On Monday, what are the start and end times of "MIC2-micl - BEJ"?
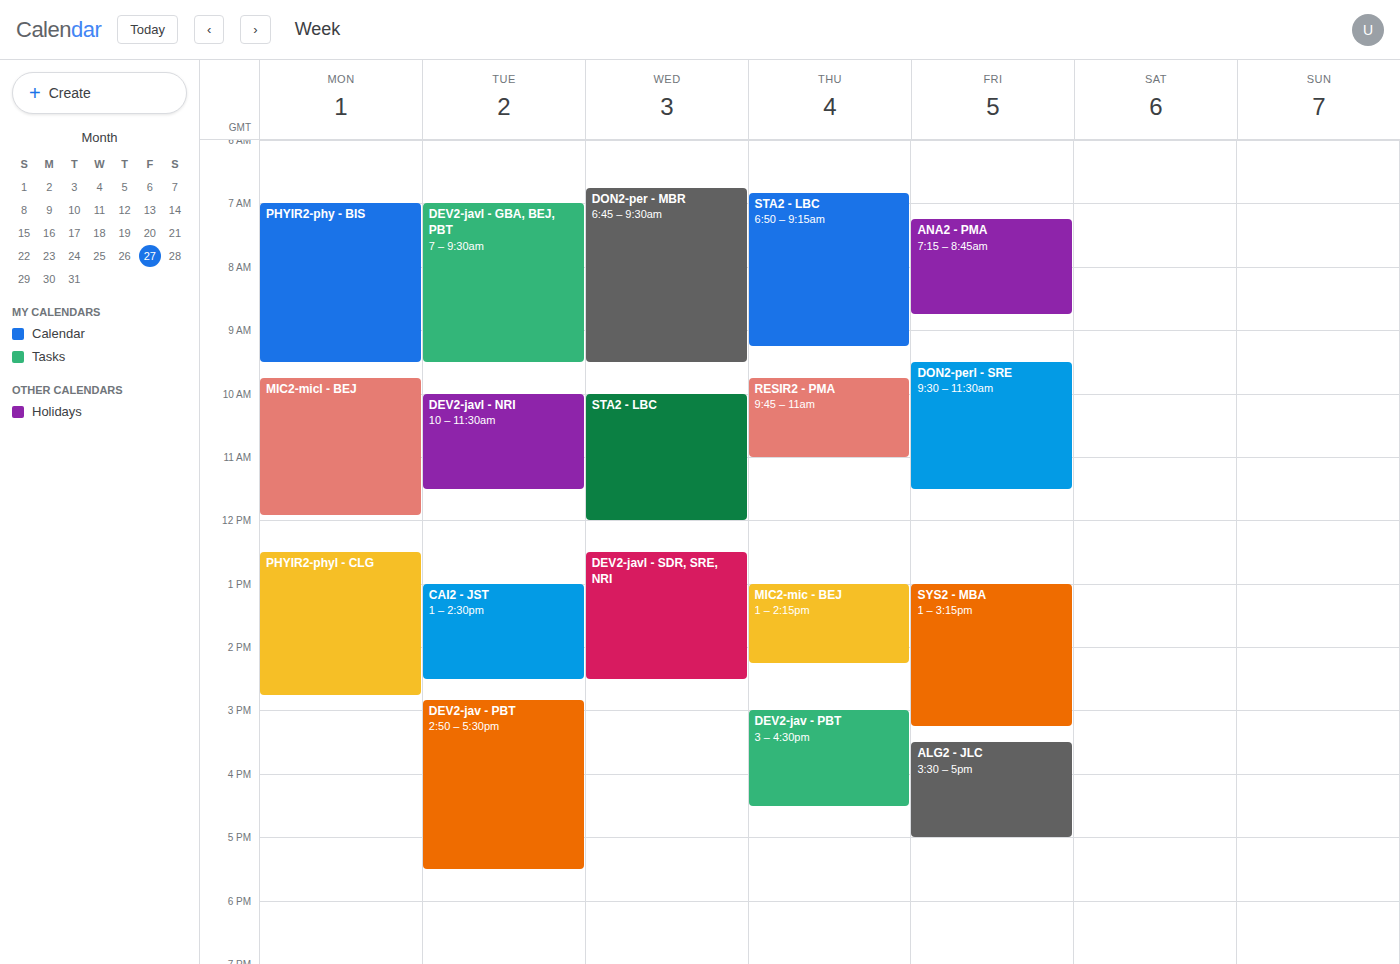
9:45 AM to 11:55 AM